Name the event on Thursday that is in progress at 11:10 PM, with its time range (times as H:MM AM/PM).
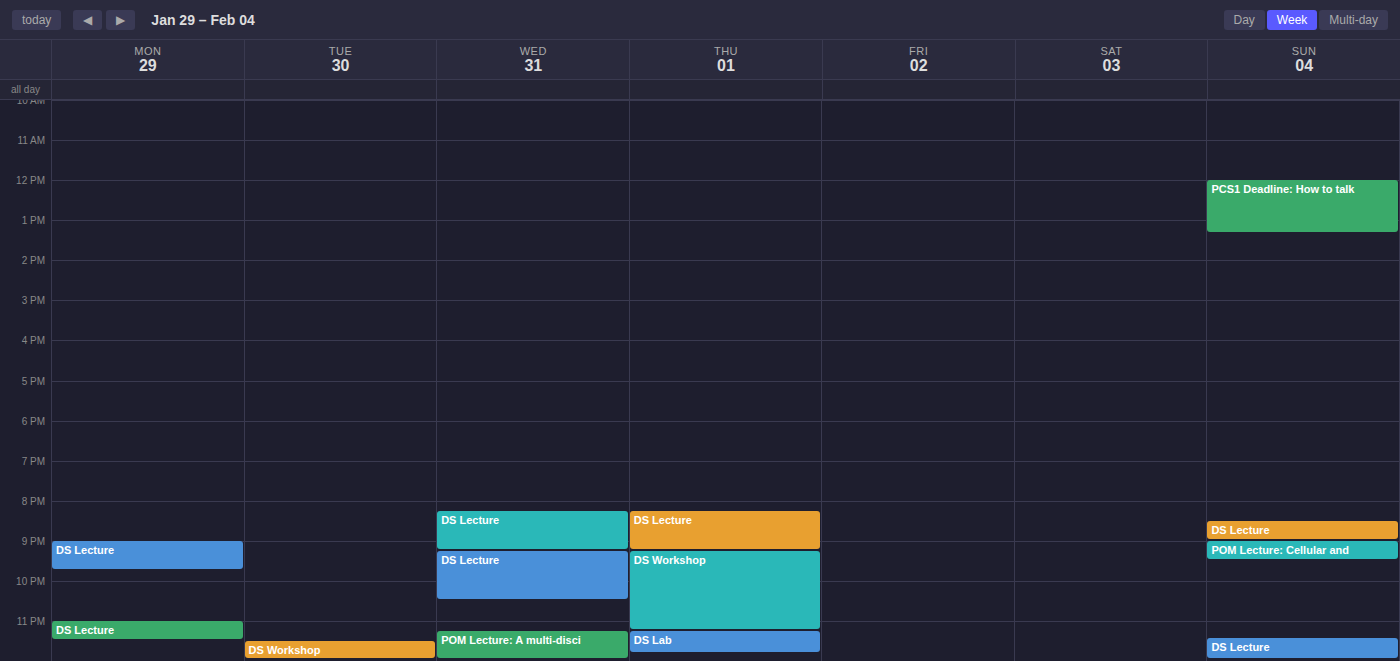
"DS Workshop", 9:15 PM to 11:15 PM